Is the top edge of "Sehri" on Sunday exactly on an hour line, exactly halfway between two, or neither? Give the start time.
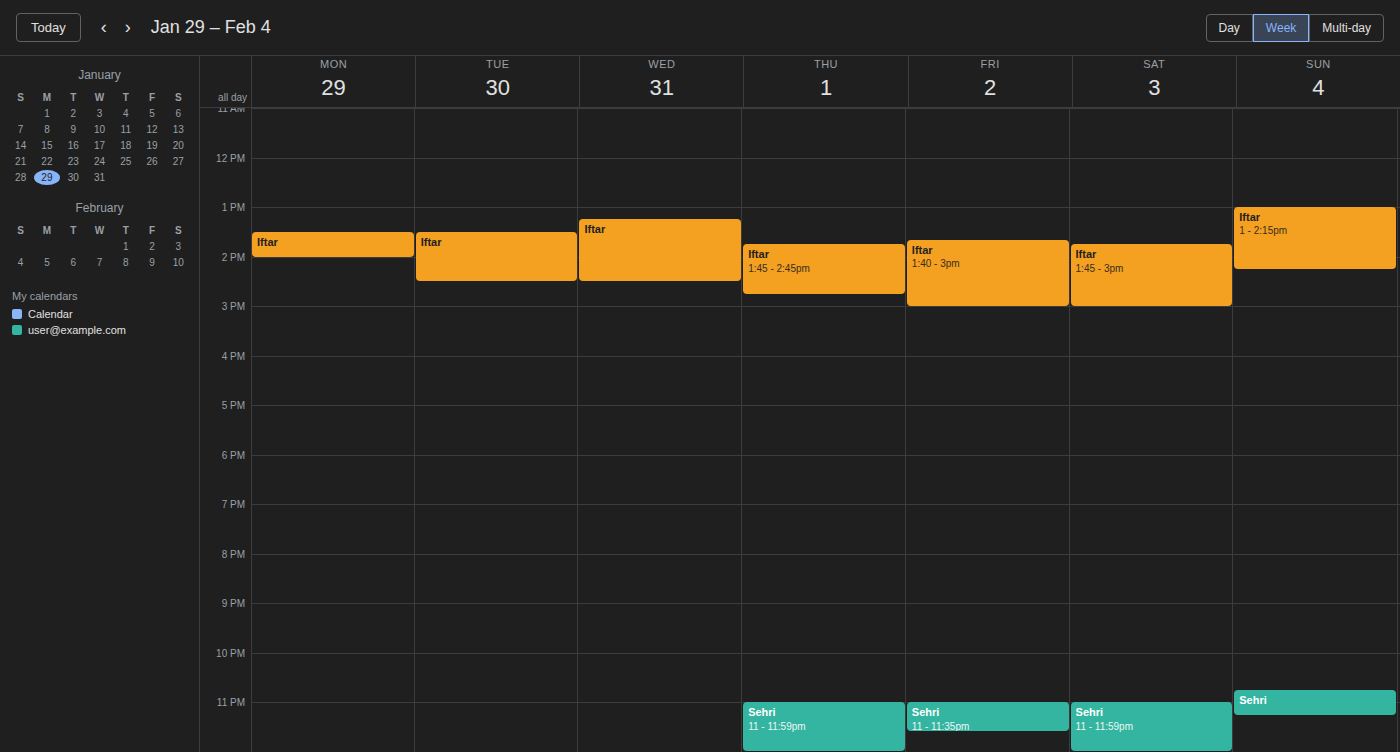
10:45 PM -- neither: three quarters of the way from the 10 PM line to the 11 PM line.